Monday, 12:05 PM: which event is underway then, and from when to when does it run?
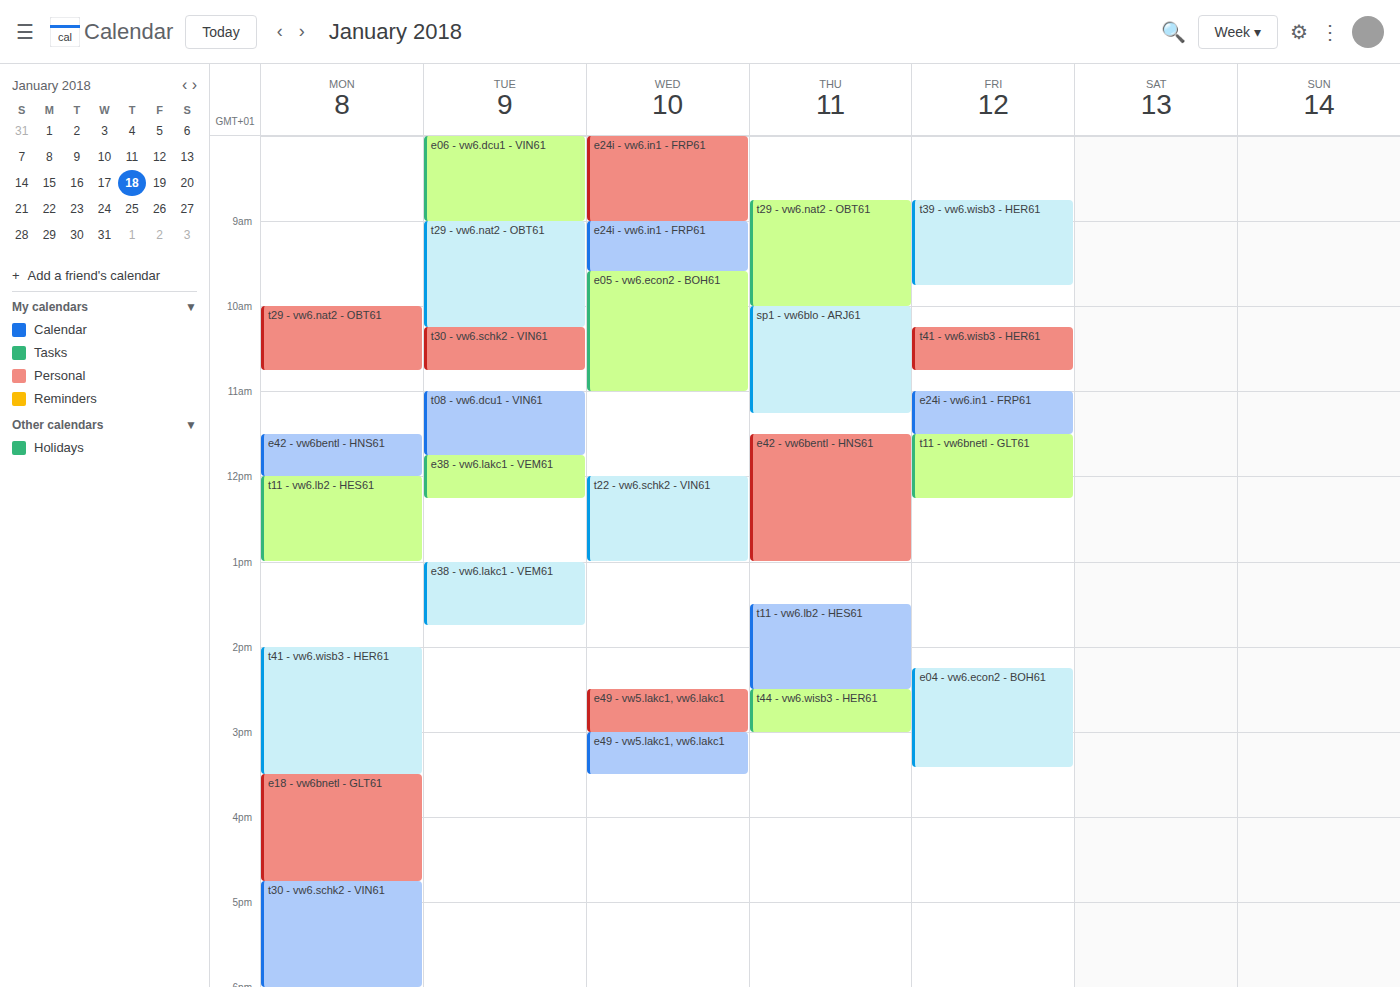
"t11 - vw6.lb2 - HES61", 12:00 PM to 1:00 PM